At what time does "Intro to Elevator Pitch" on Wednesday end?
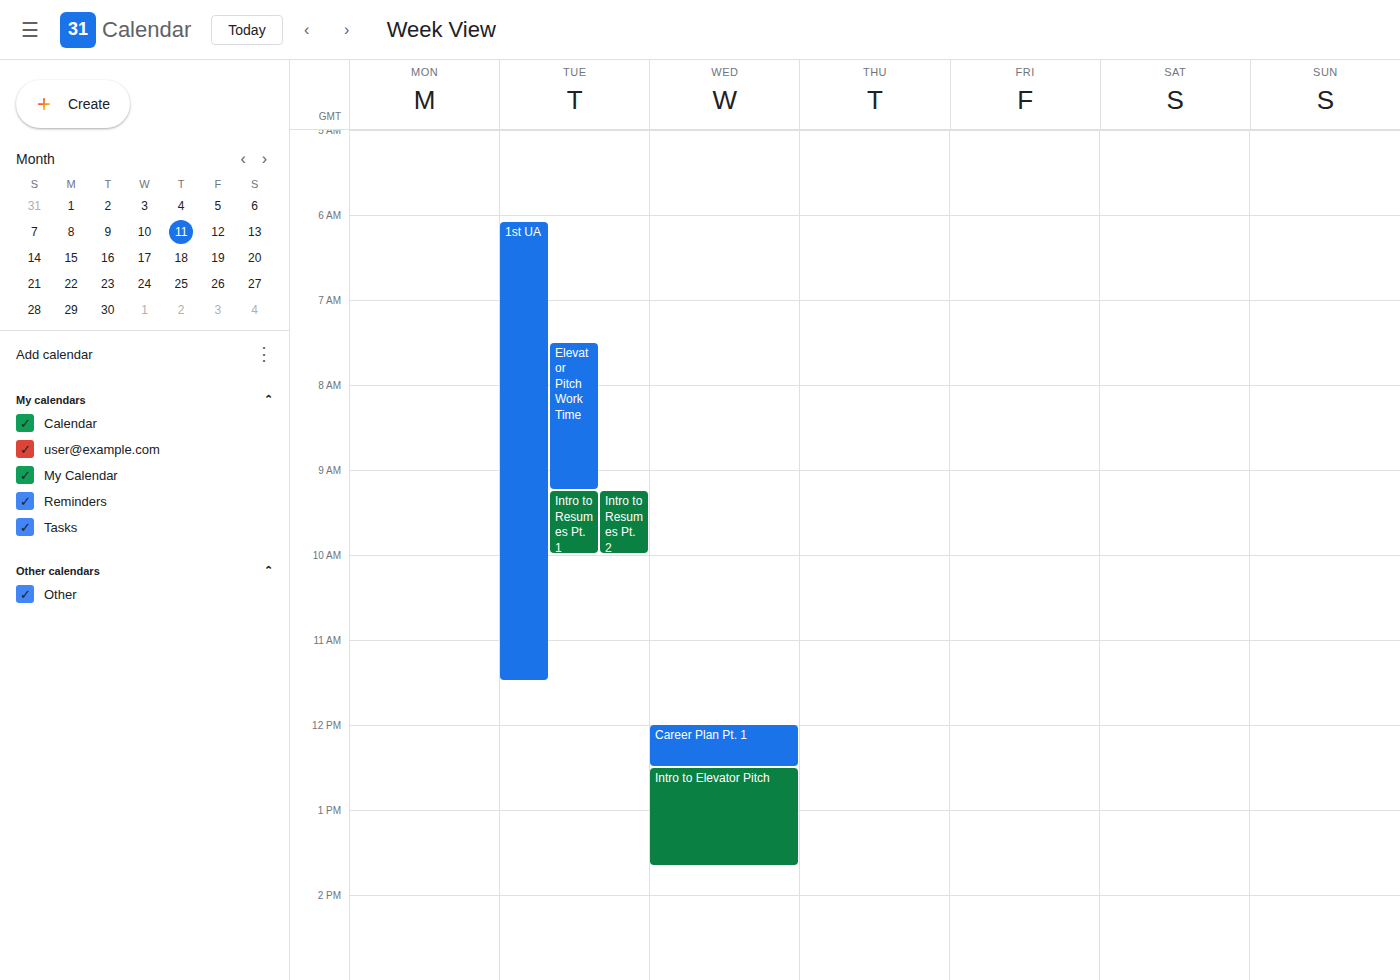
1:40 PM